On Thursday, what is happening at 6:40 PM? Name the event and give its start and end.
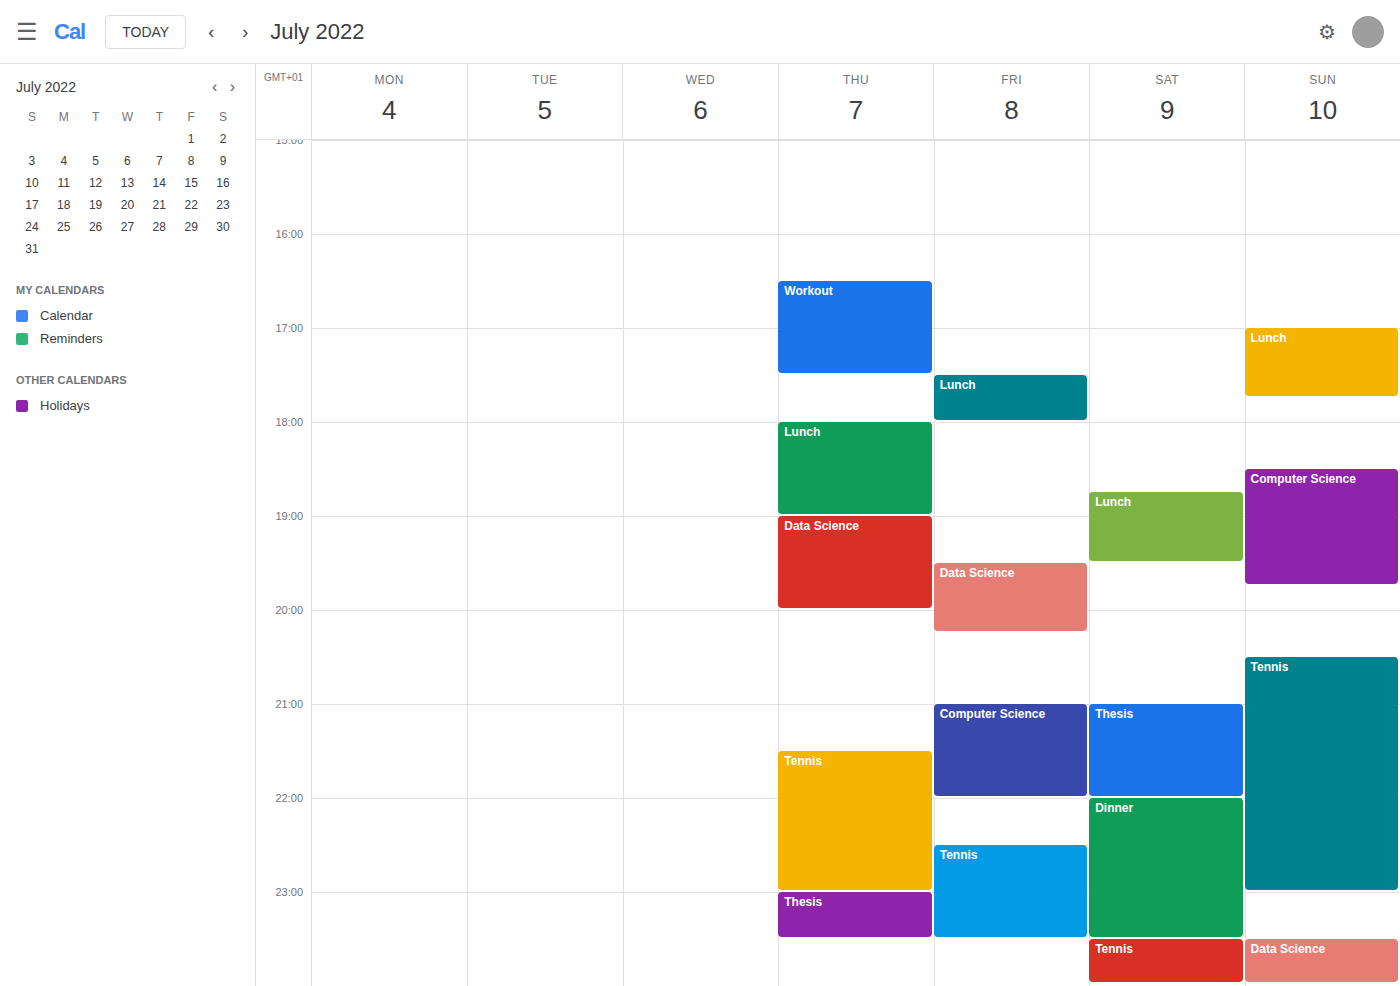
"Lunch", 6:00 PM to 7:00 PM